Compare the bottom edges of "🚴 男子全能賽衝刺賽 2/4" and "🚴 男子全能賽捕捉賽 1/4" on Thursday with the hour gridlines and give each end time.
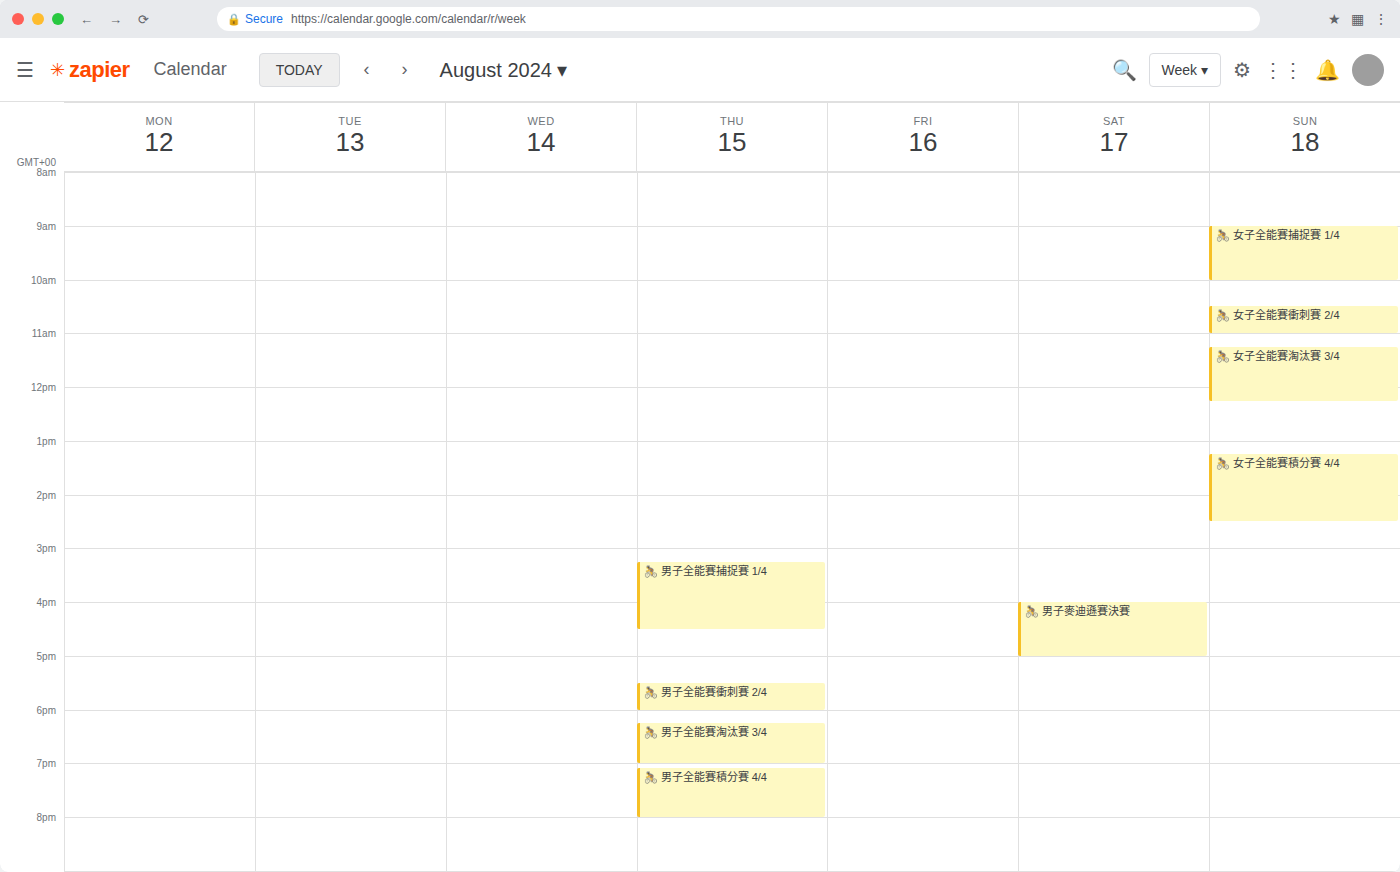
"🚴 男子全能賽衝刺賽 2/4": 6:00 PM, exactly on the 6 PM line. "🚴 男子全能賽捕捉賽 1/4": 4:30 PM, halfway between the 4 PM and 5 PM lines.